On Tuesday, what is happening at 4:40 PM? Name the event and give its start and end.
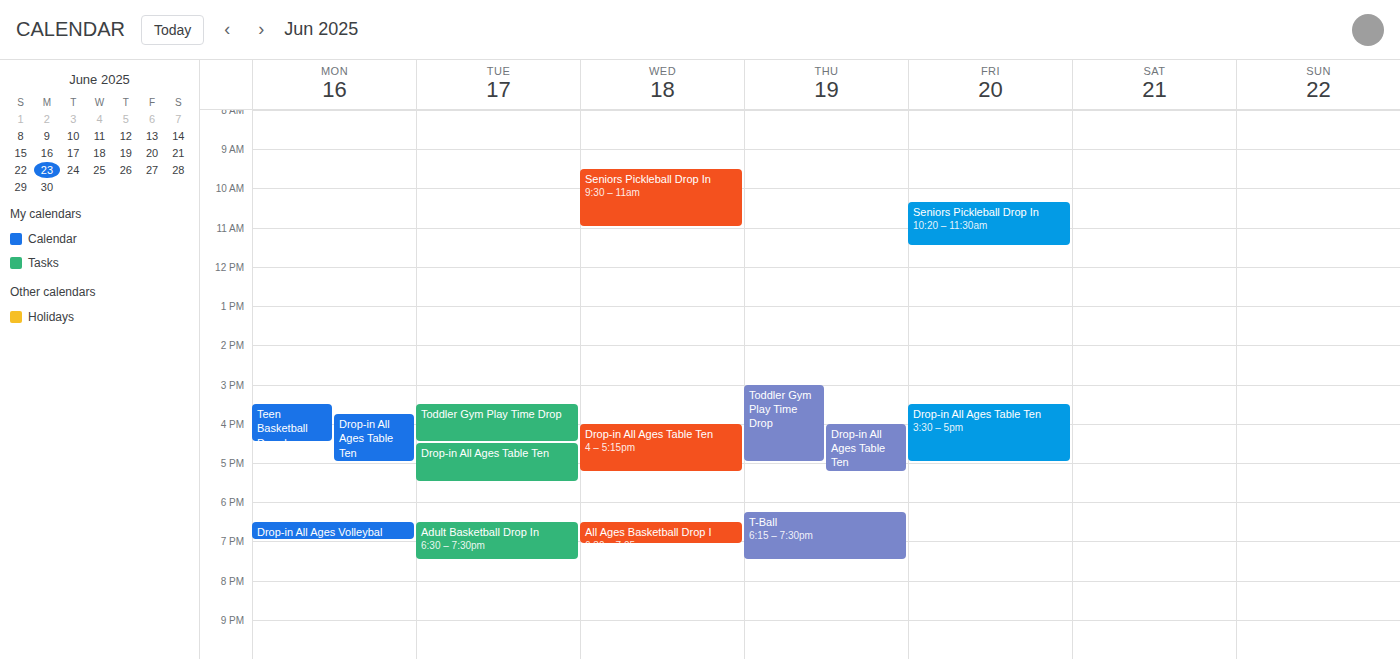
"Drop-in All Ages Table Ten", 4:30 PM to 5:30 PM